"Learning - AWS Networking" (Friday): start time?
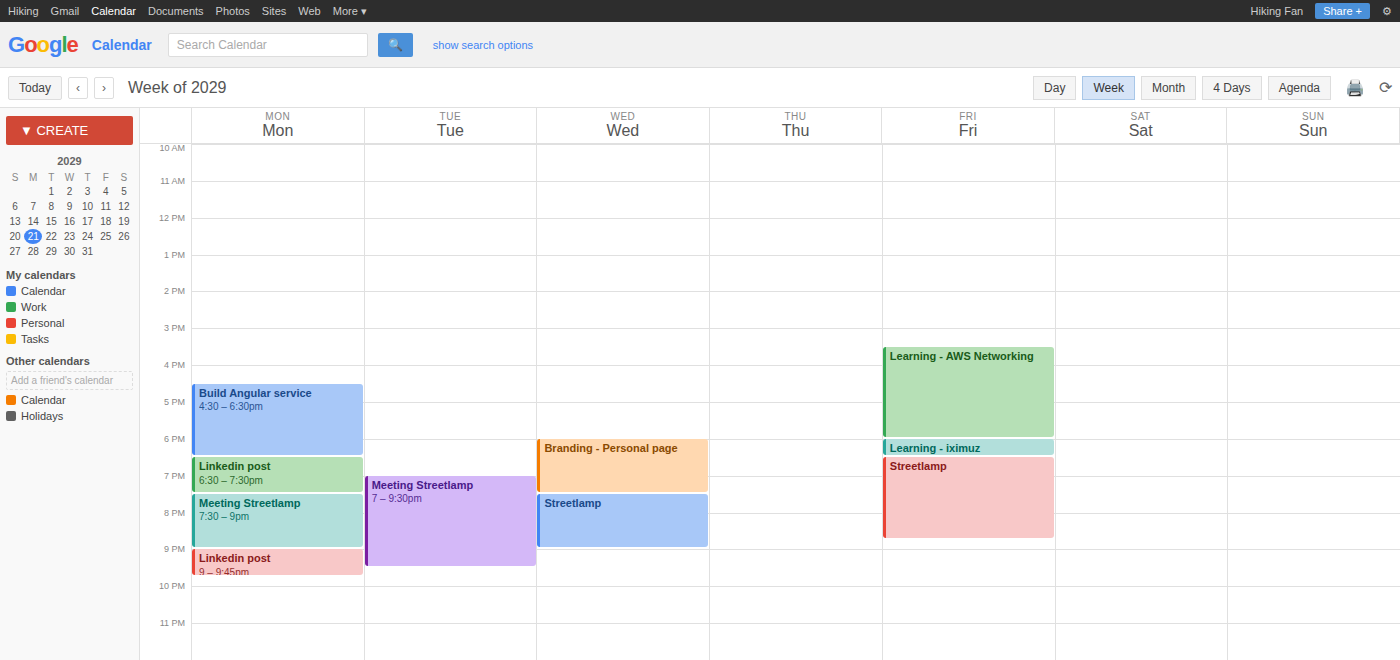
15:30